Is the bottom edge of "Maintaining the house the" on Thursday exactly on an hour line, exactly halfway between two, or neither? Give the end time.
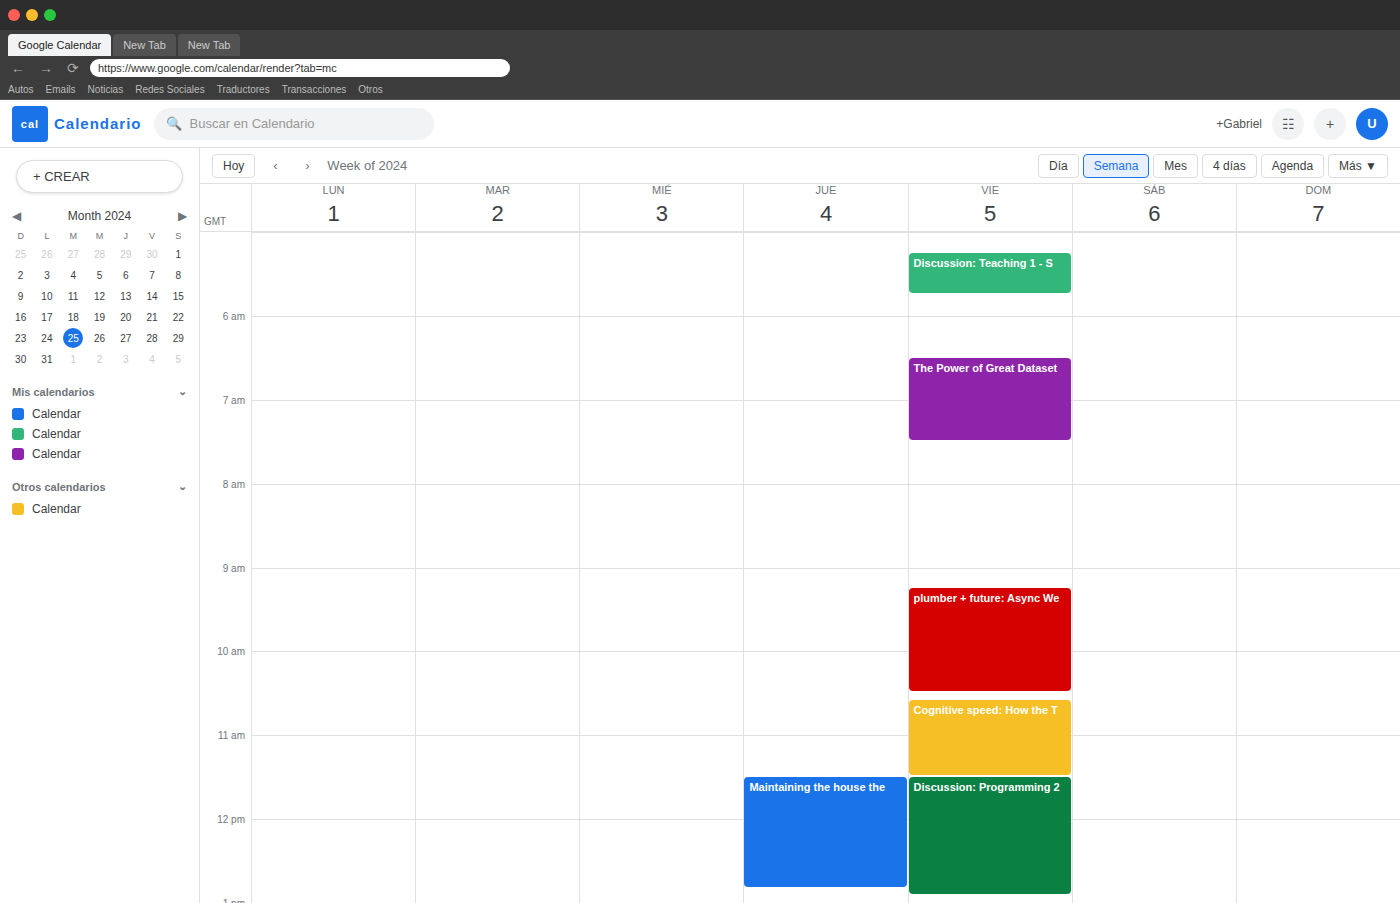
12:50 -- neither: 50 minutes below the 12:00 line and 10 minutes above the 13:00 line.